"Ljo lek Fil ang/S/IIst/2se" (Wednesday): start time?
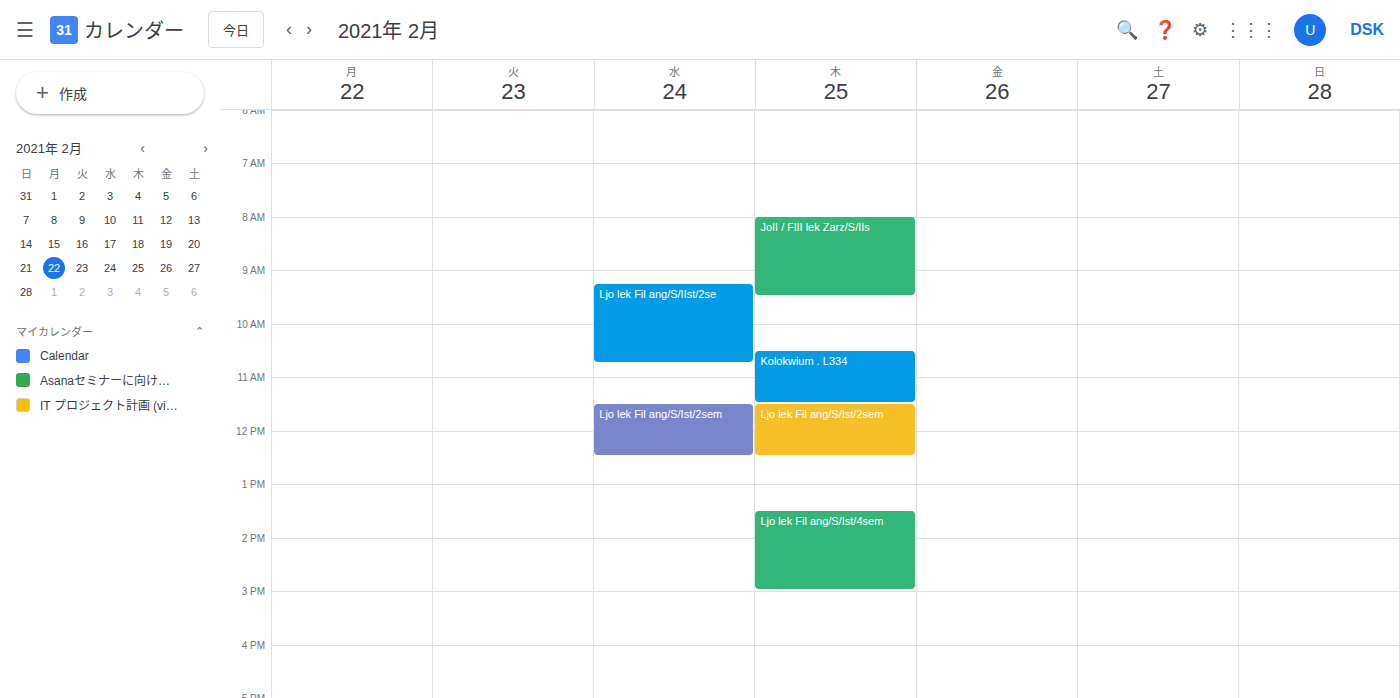
9:15 AM